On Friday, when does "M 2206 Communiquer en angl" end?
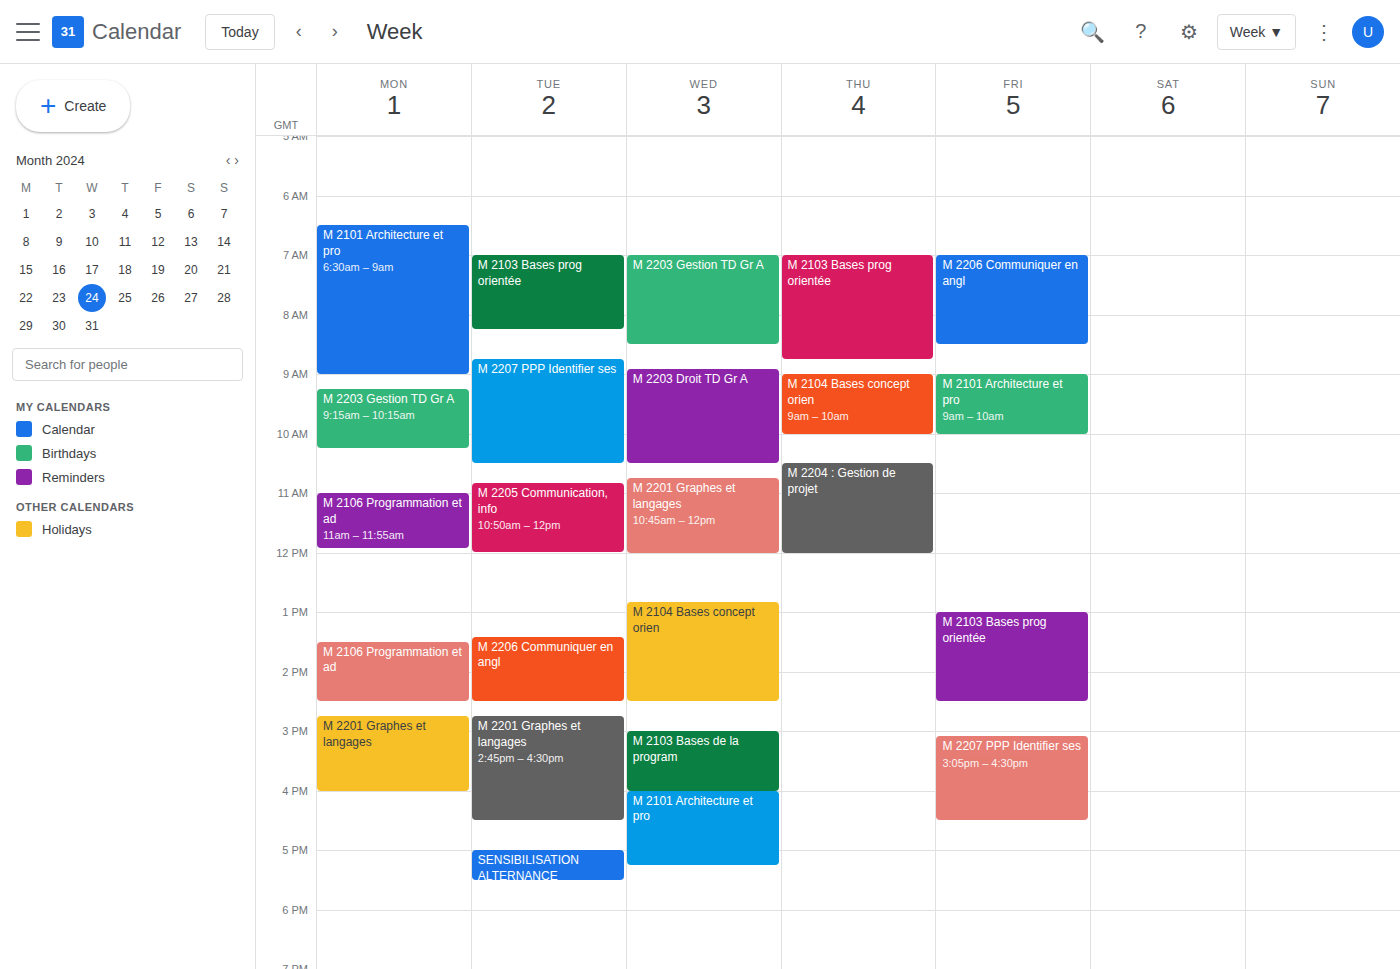
8:30 AM